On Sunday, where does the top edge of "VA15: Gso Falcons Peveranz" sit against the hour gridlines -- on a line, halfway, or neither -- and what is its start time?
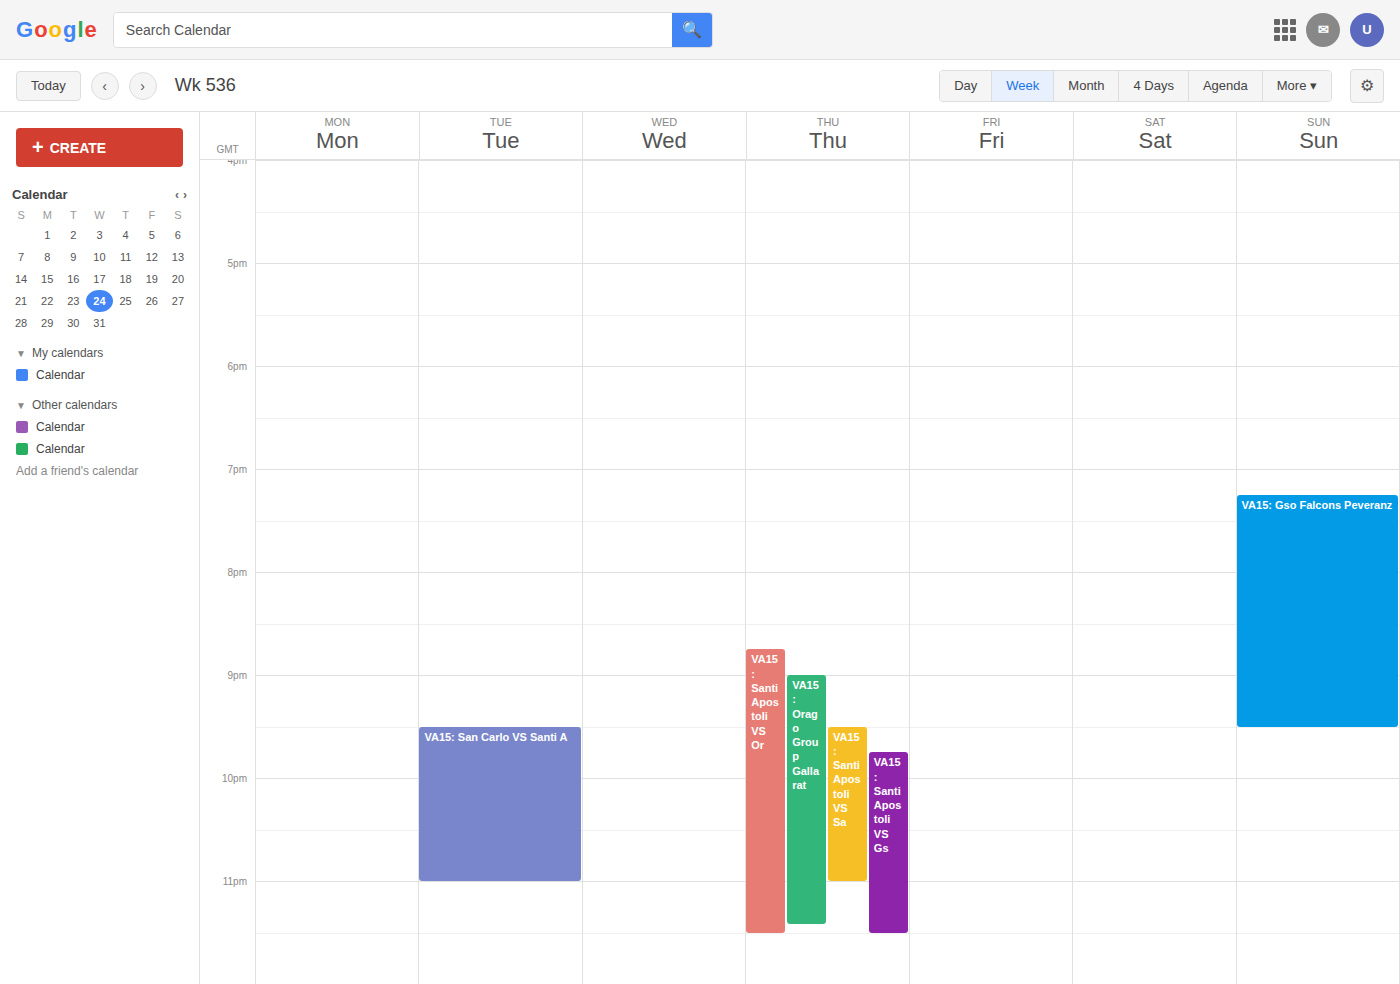
7:15 PM -- neither: a quarter of the way from the 7 PM line to the 8 PM line.